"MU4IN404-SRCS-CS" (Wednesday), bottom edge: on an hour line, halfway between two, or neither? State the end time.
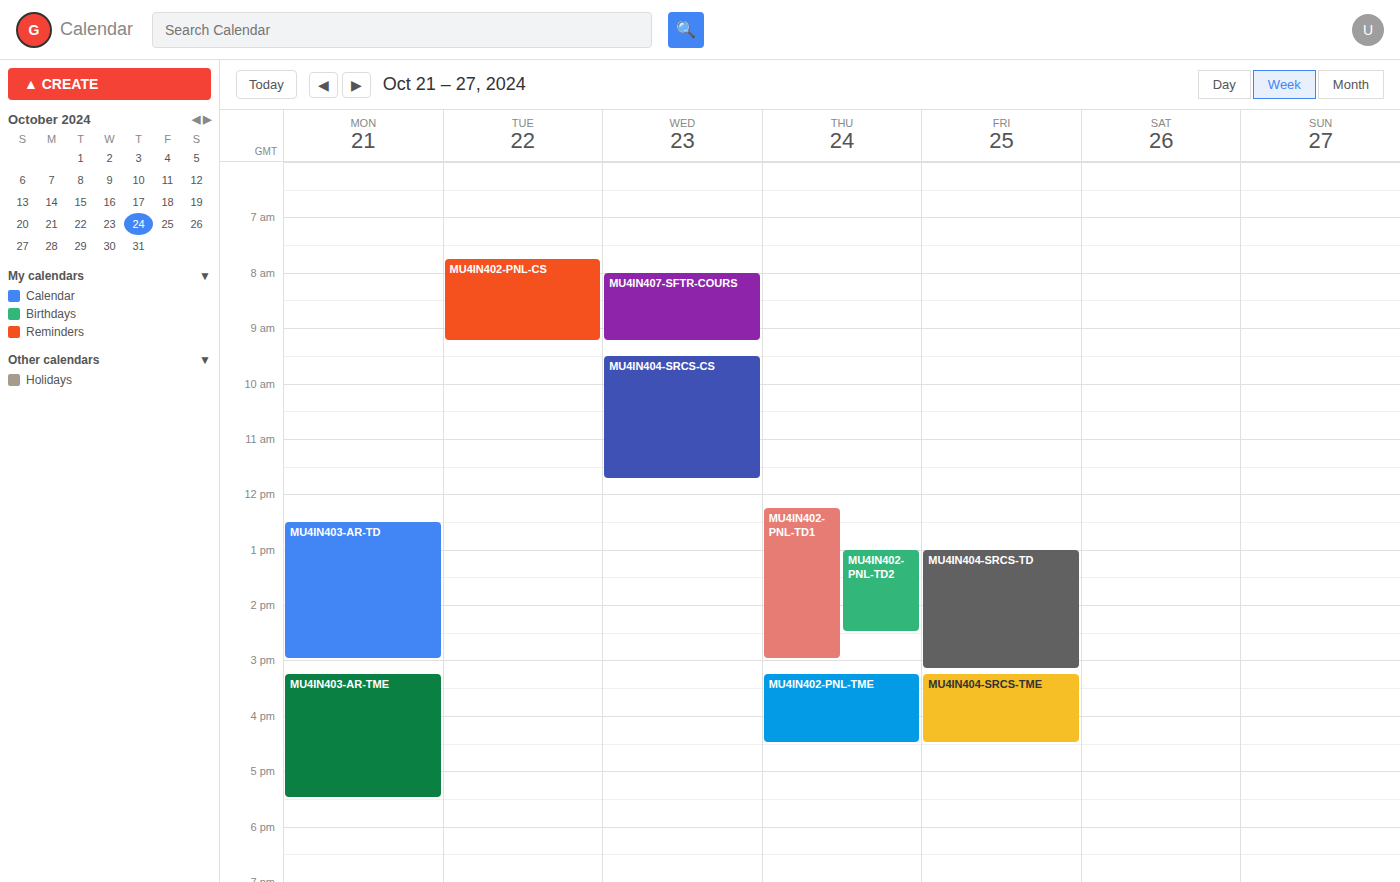
11:45 AM -- neither: three quarters of the way from the 11 AM line to the 12 PM line.